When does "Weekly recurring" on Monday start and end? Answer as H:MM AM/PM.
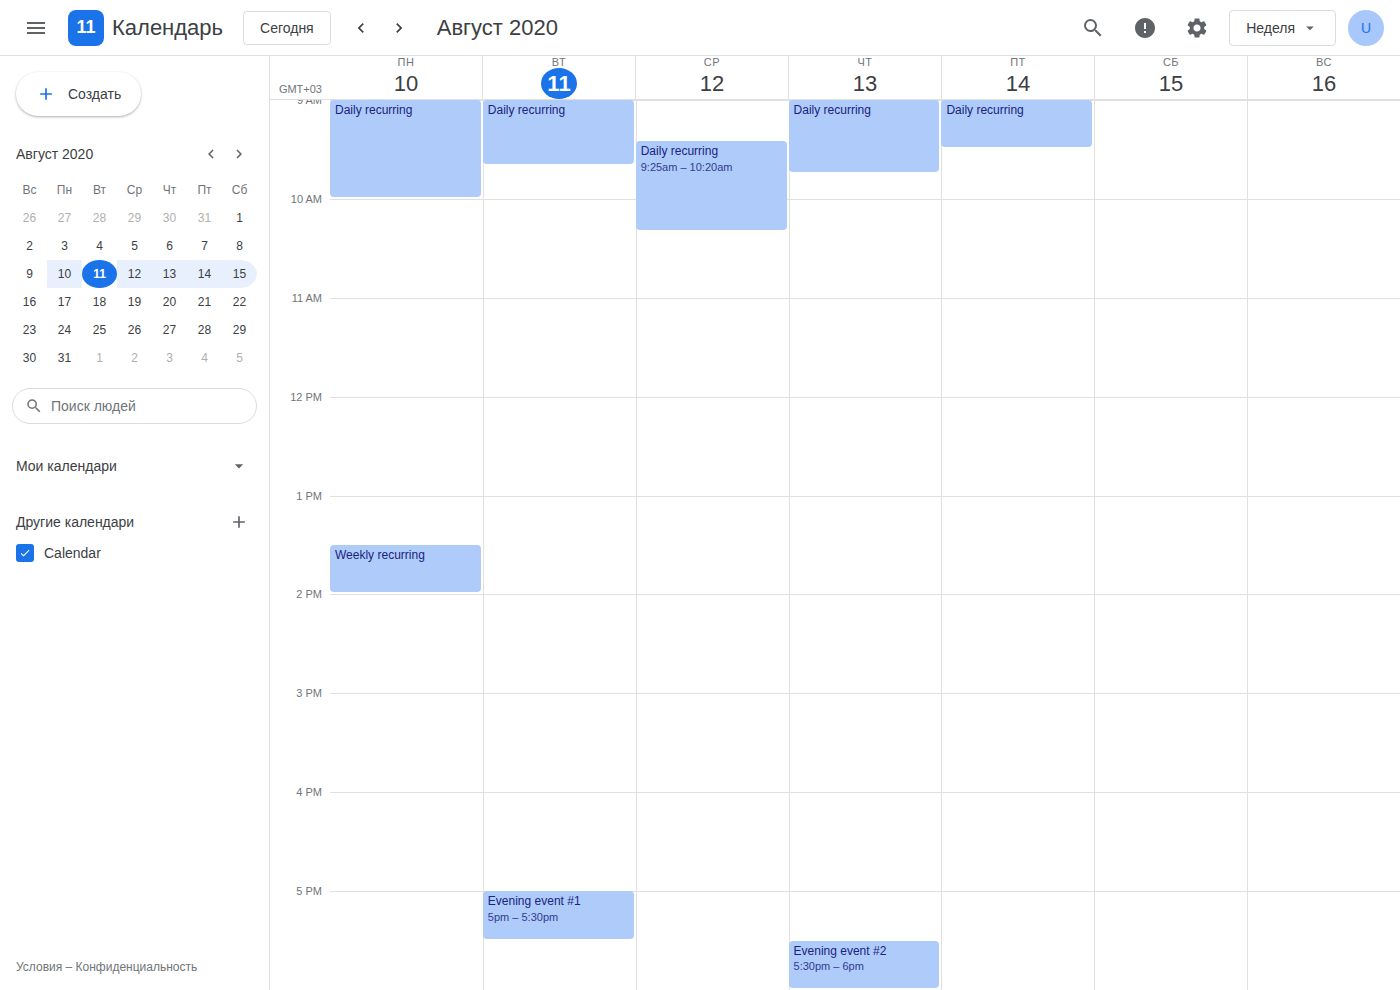
1:30 PM to 2:00 PM